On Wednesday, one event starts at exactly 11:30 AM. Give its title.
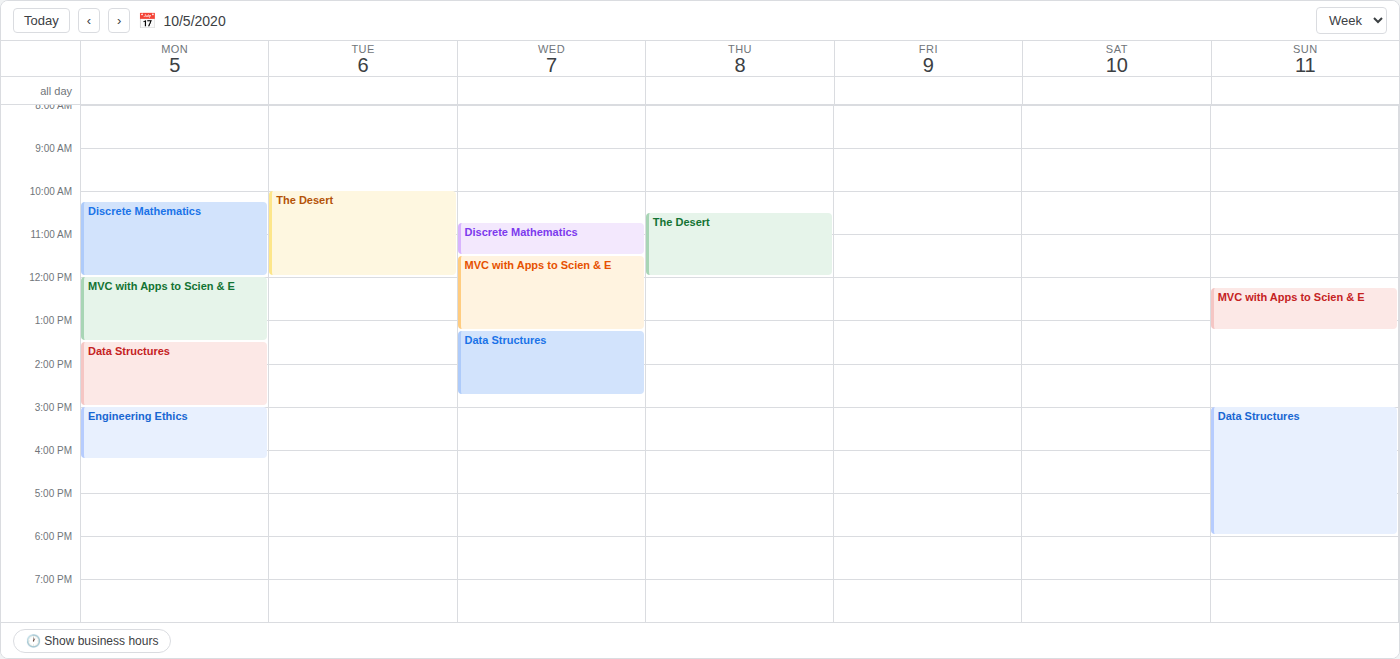
"MVC with Apps to Scien & E"